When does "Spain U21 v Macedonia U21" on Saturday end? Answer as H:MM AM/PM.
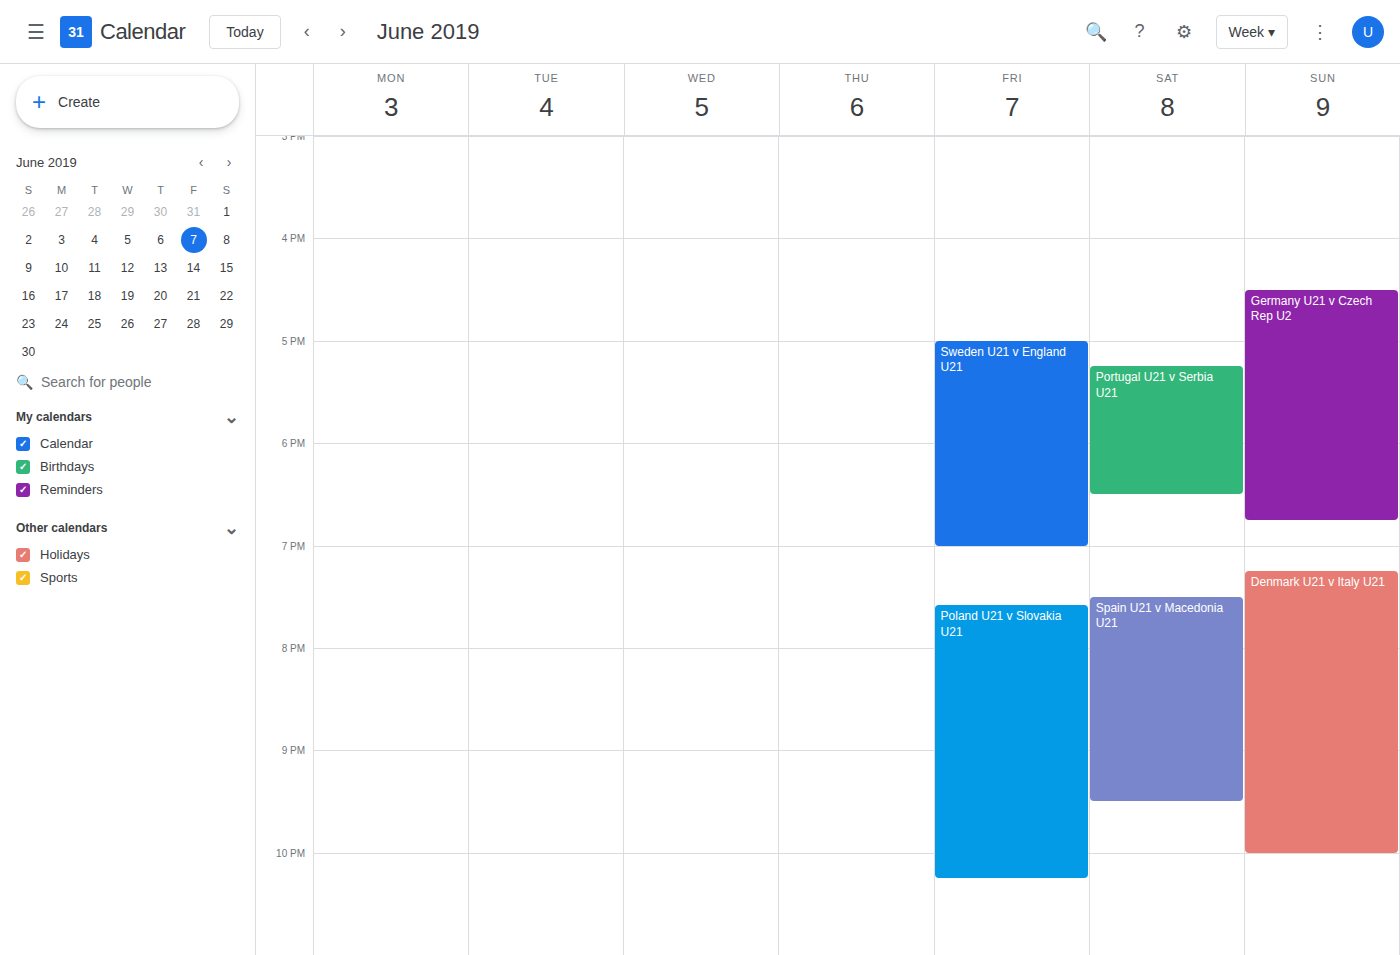
9:30 PM